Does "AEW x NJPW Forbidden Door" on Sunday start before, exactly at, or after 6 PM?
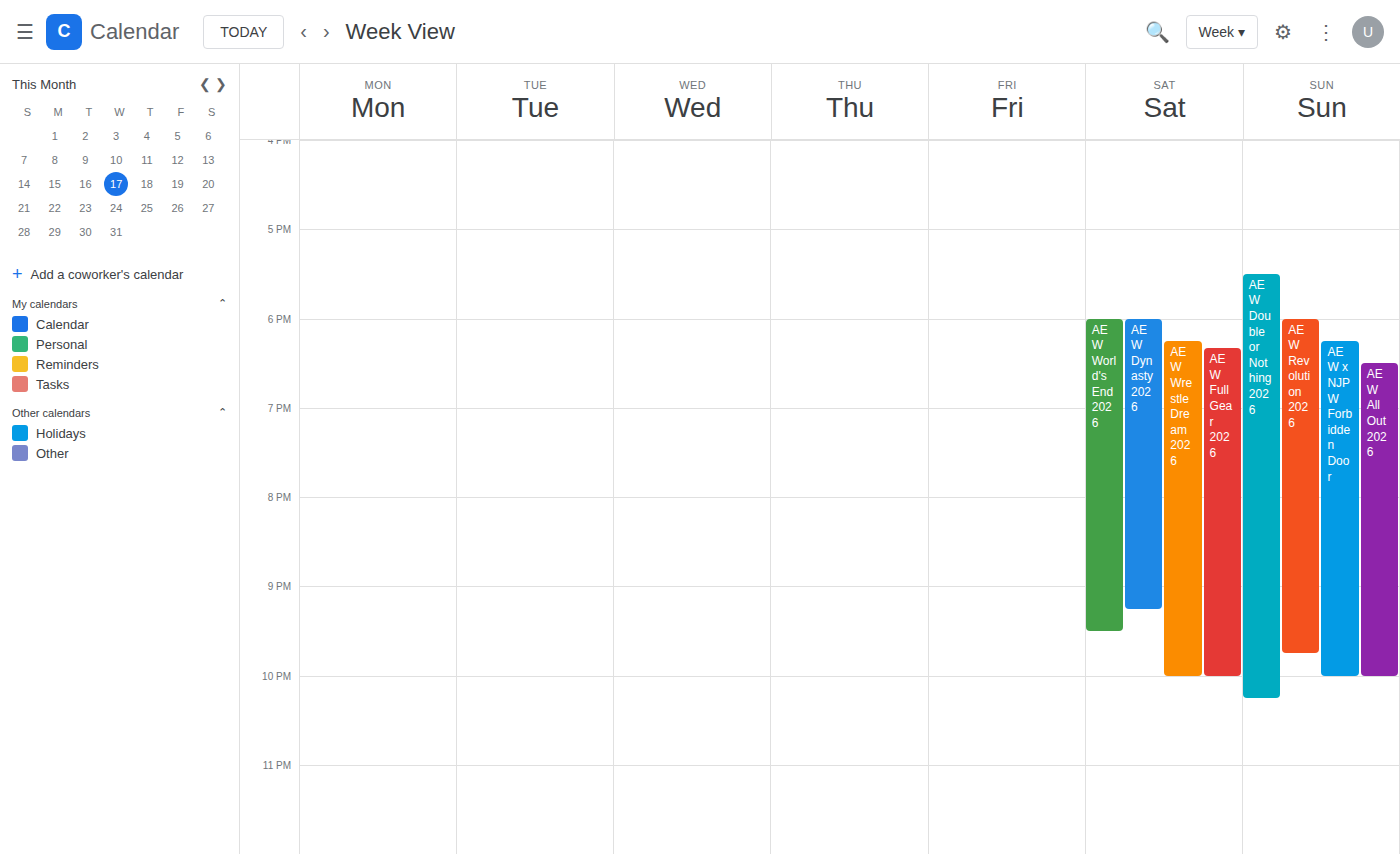
6:15 PM -- after 6 PM, 15 minutes below the 6 PM line.